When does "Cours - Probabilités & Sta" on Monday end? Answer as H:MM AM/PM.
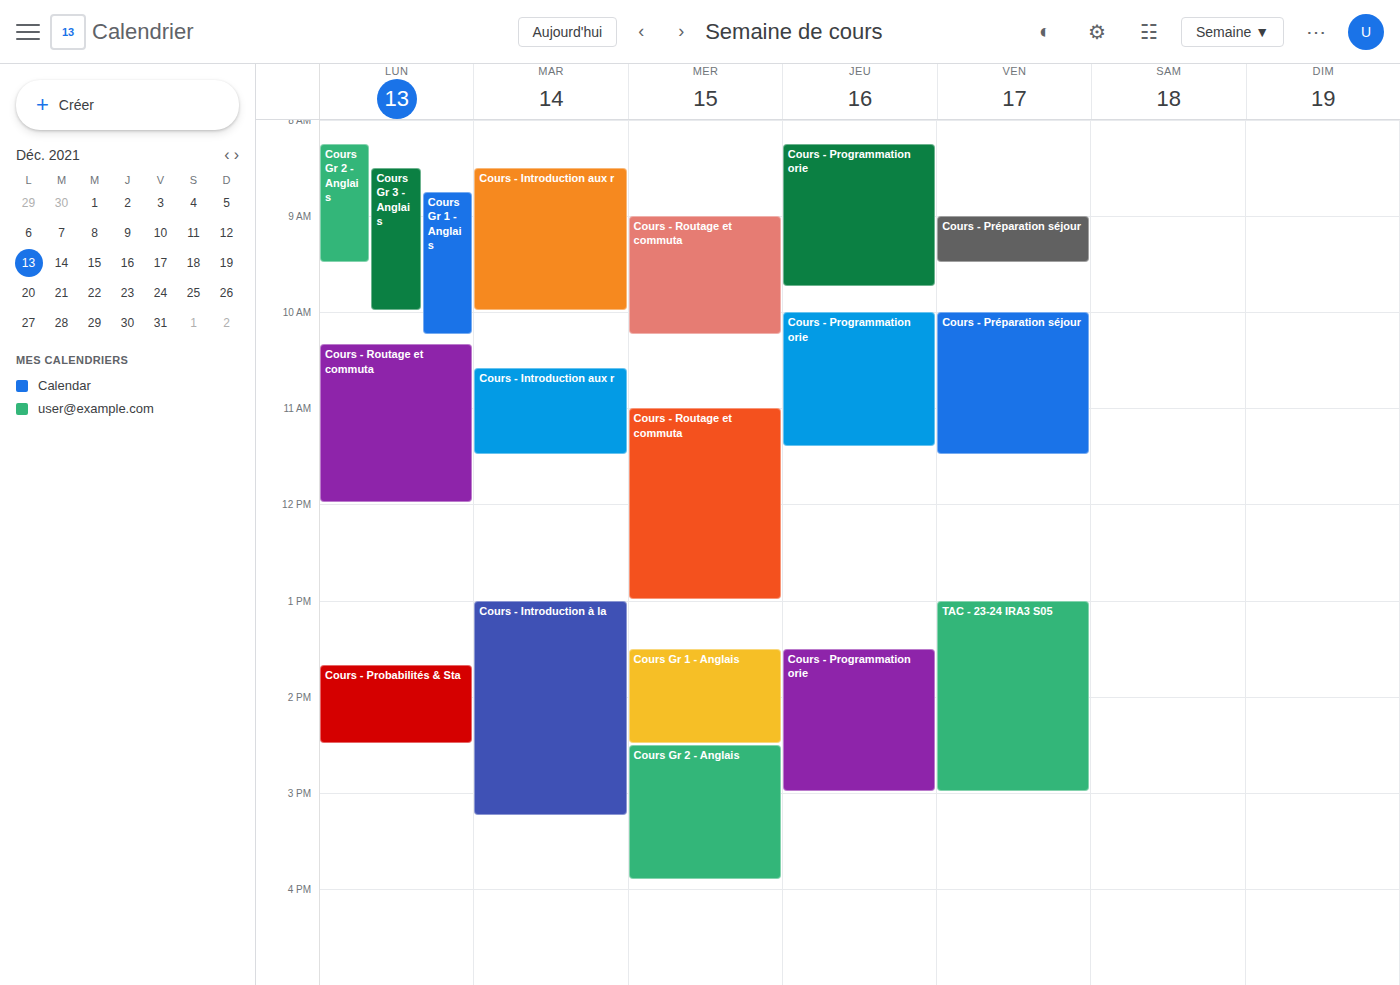
2:30 PM